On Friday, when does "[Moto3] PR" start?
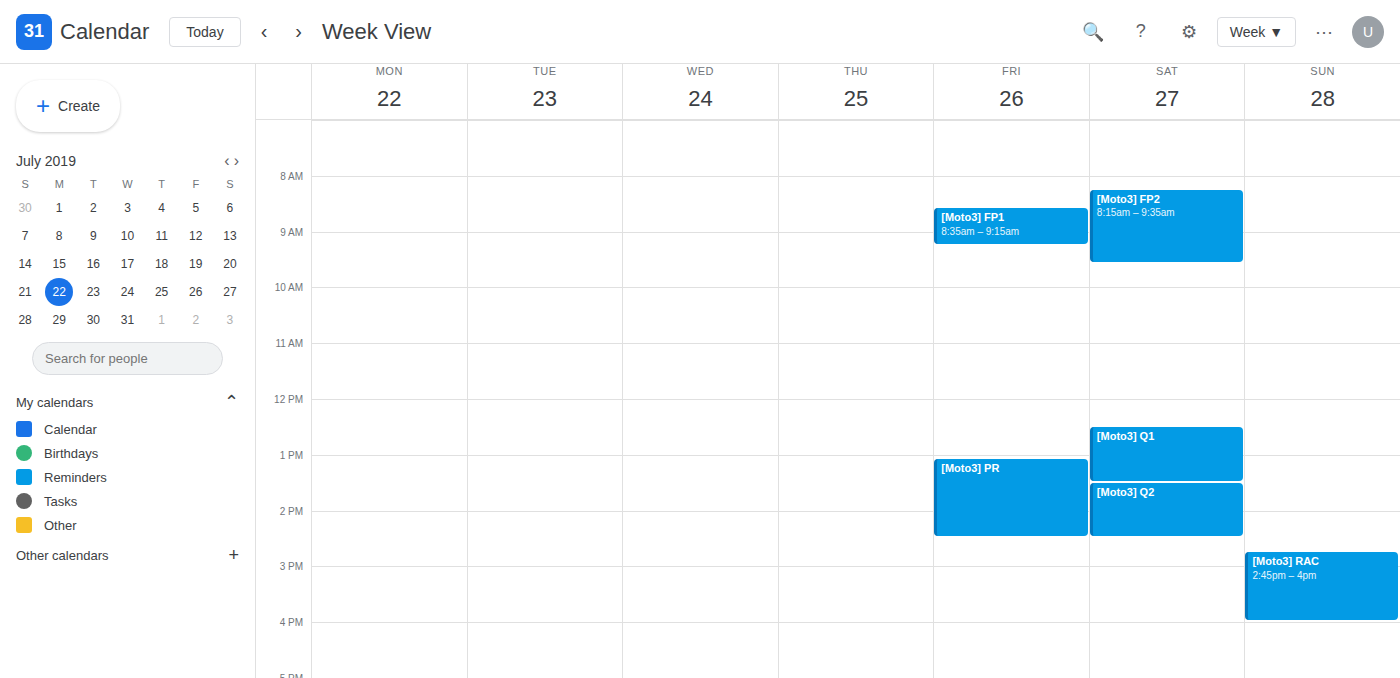
1:05 PM